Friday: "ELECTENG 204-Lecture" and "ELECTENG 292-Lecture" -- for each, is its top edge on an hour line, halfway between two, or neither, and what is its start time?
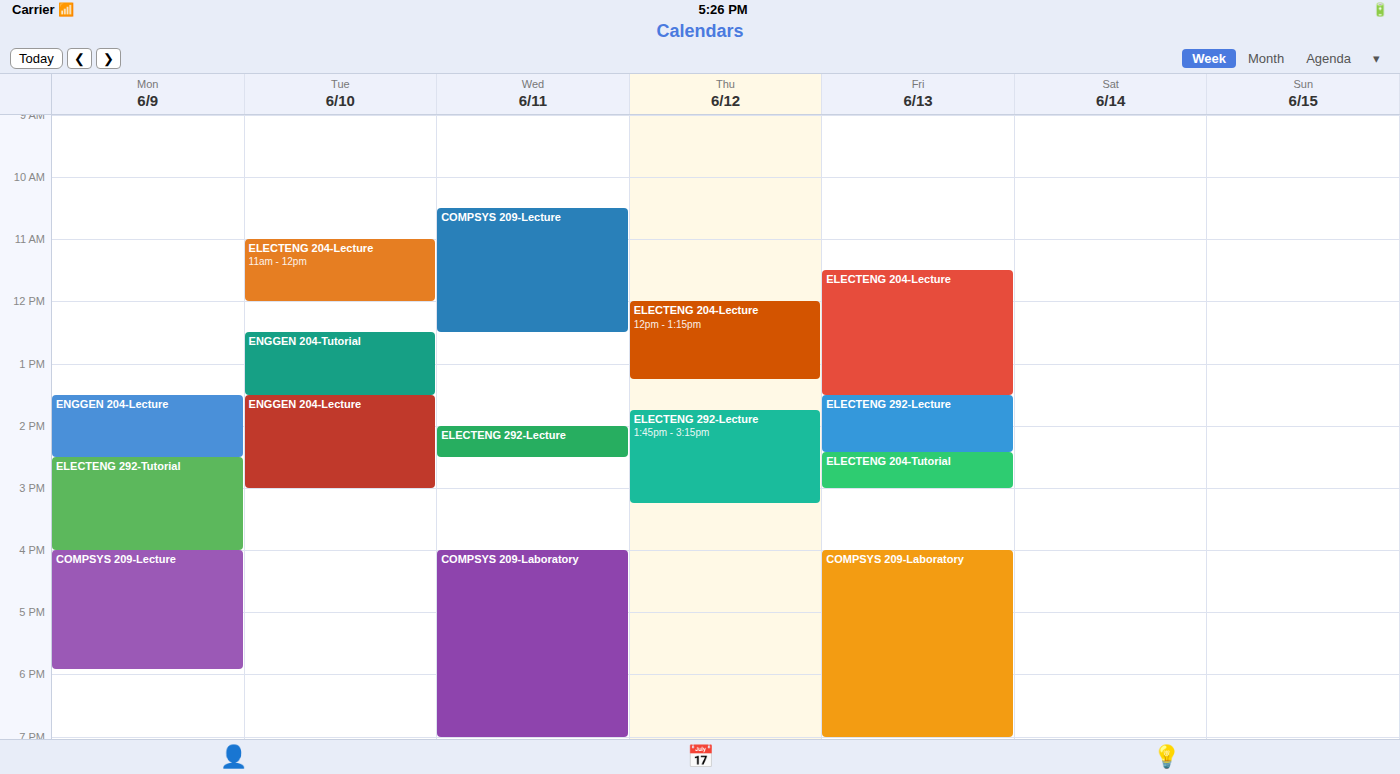
"ELECTENG 204-Lecture": 11:30 AM, halfway between the 11 AM and 12 PM lines. "ELECTENG 292-Lecture": 1:30 PM, halfway between the 1 PM and 2 PM lines.